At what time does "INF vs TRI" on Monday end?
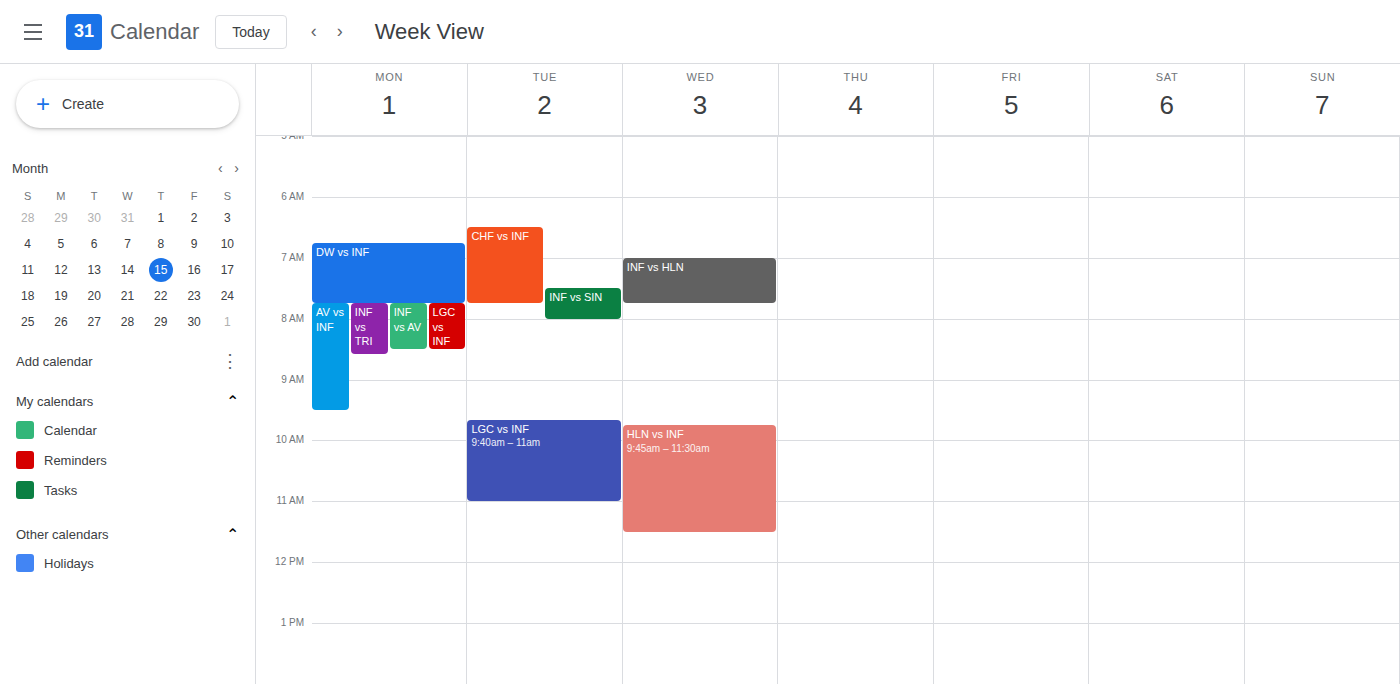
8:35 AM